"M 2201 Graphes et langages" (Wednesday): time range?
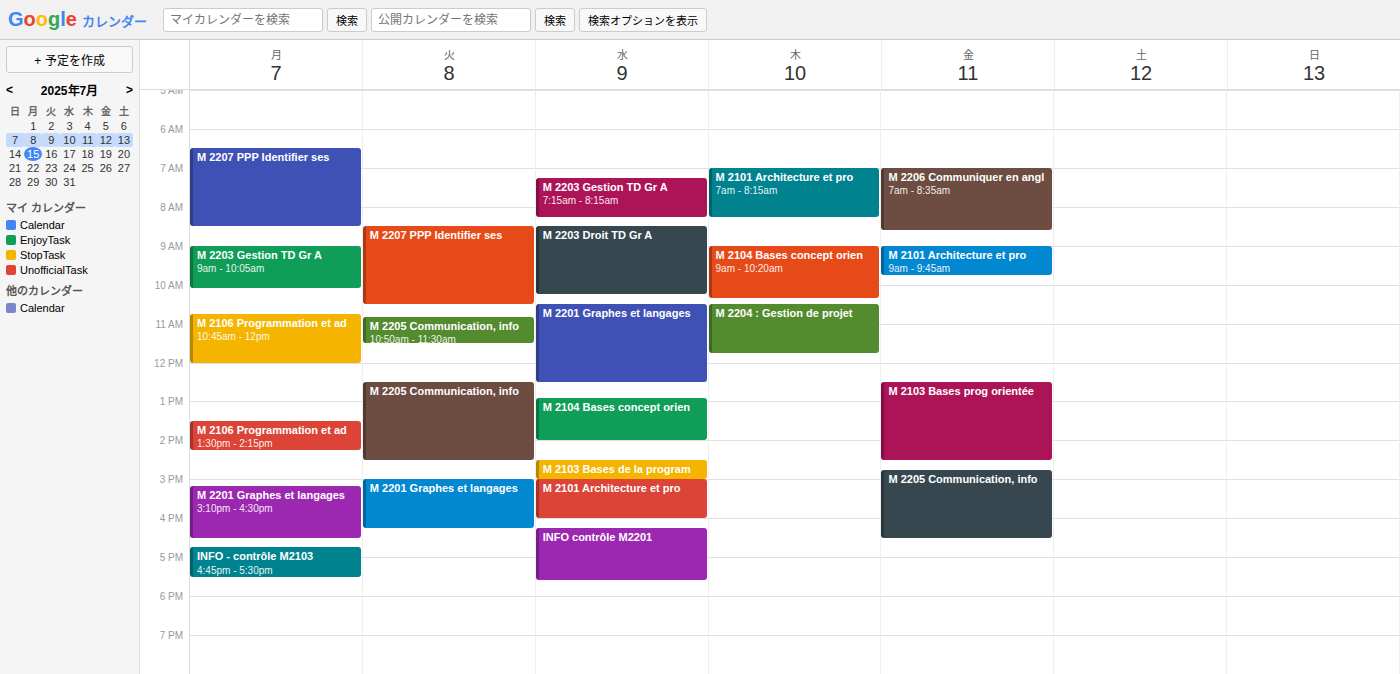
10:30 AM to 12:30 PM